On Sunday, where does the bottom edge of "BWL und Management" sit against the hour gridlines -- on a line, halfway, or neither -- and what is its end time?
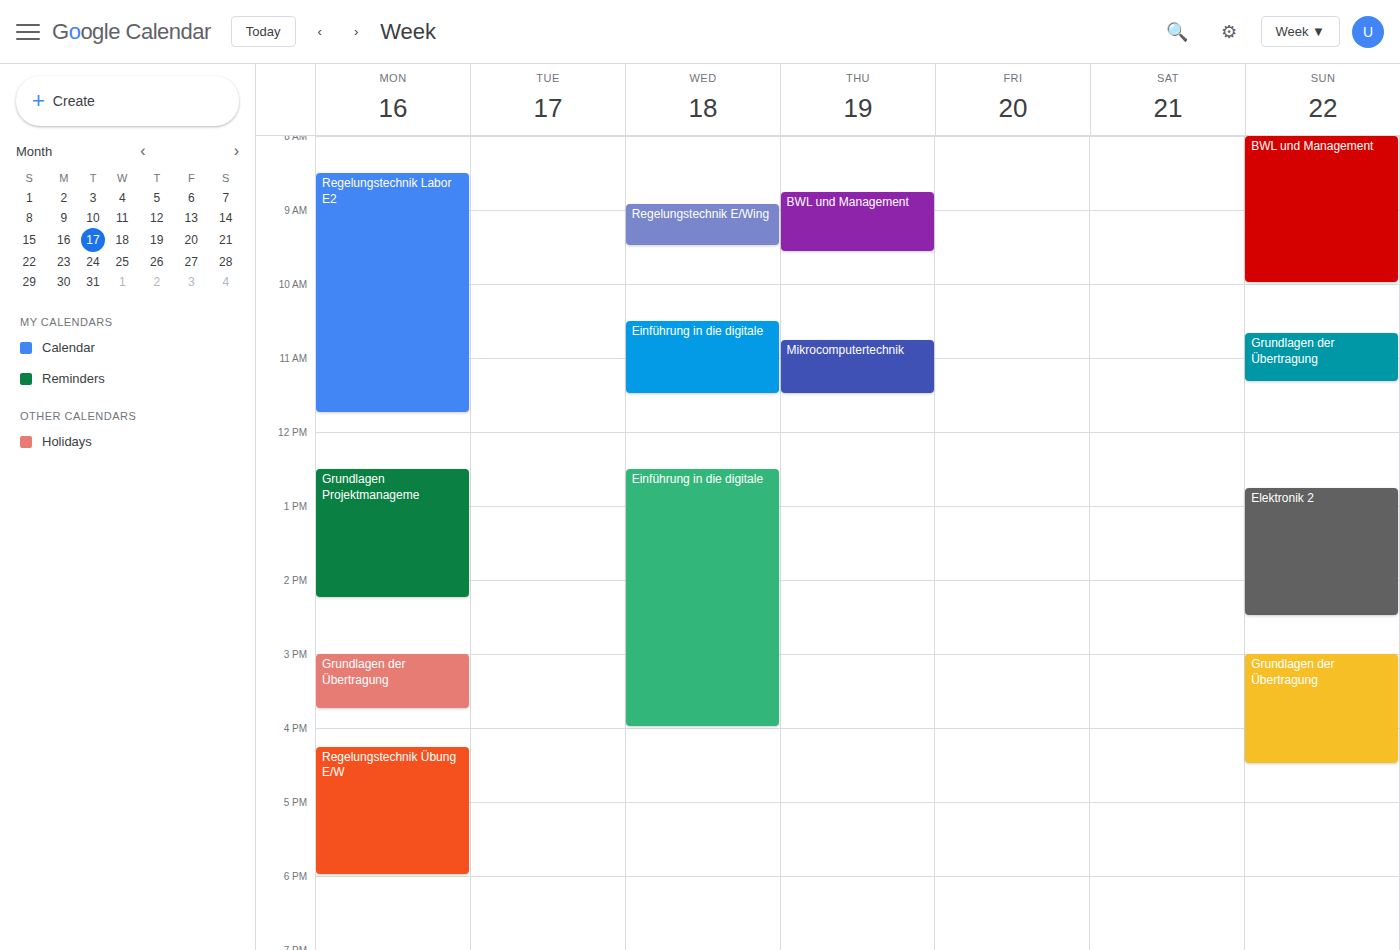
10:00 AM -- exactly on the 10 AM line.